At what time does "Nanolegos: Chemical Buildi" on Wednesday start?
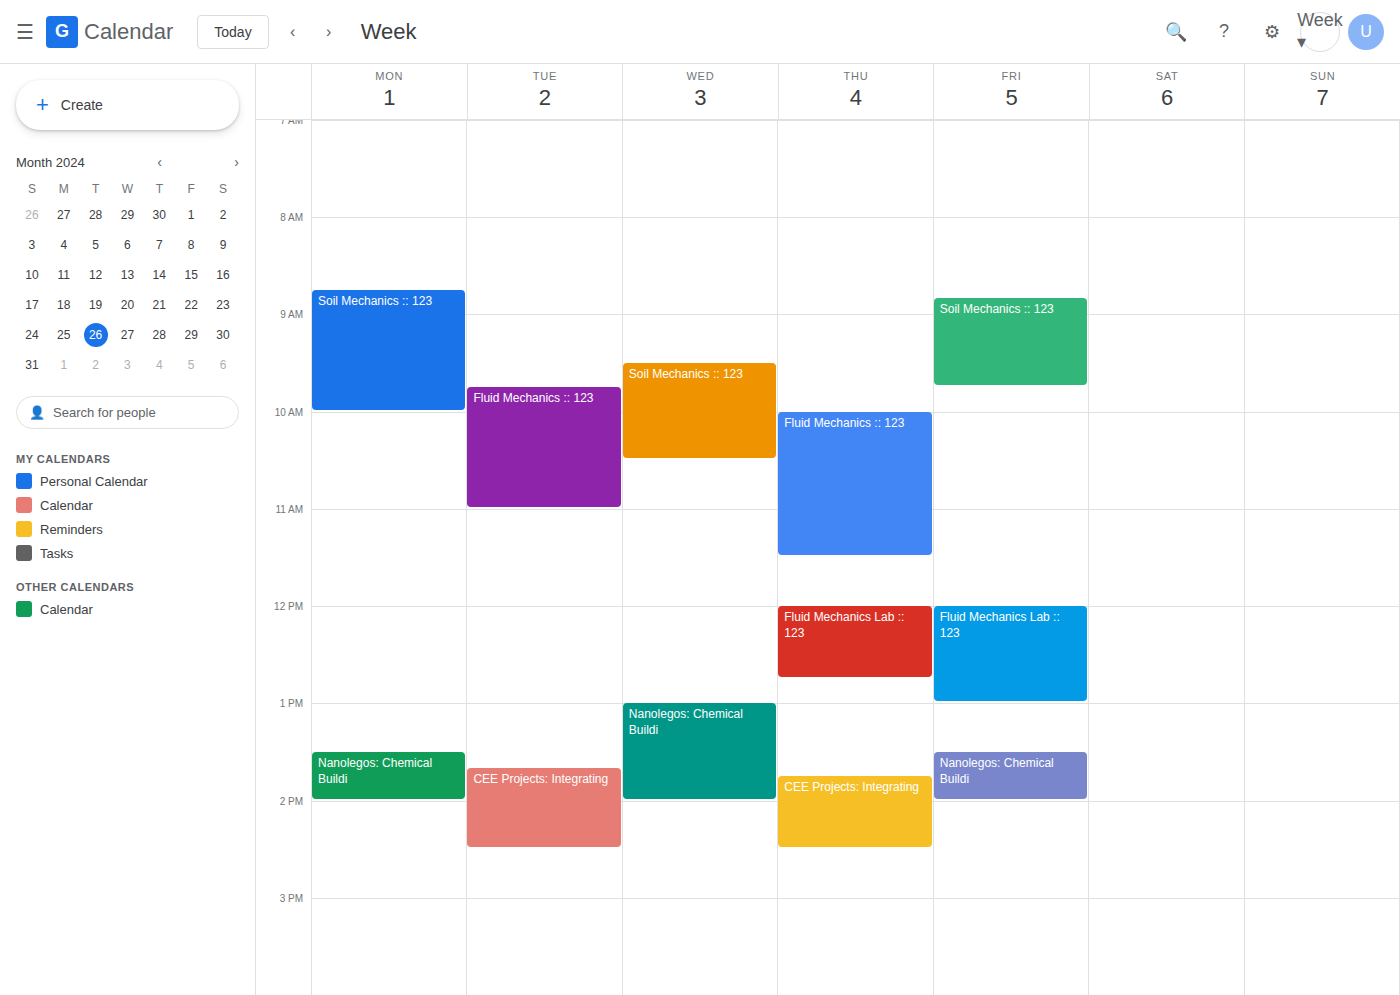
1:00 PM